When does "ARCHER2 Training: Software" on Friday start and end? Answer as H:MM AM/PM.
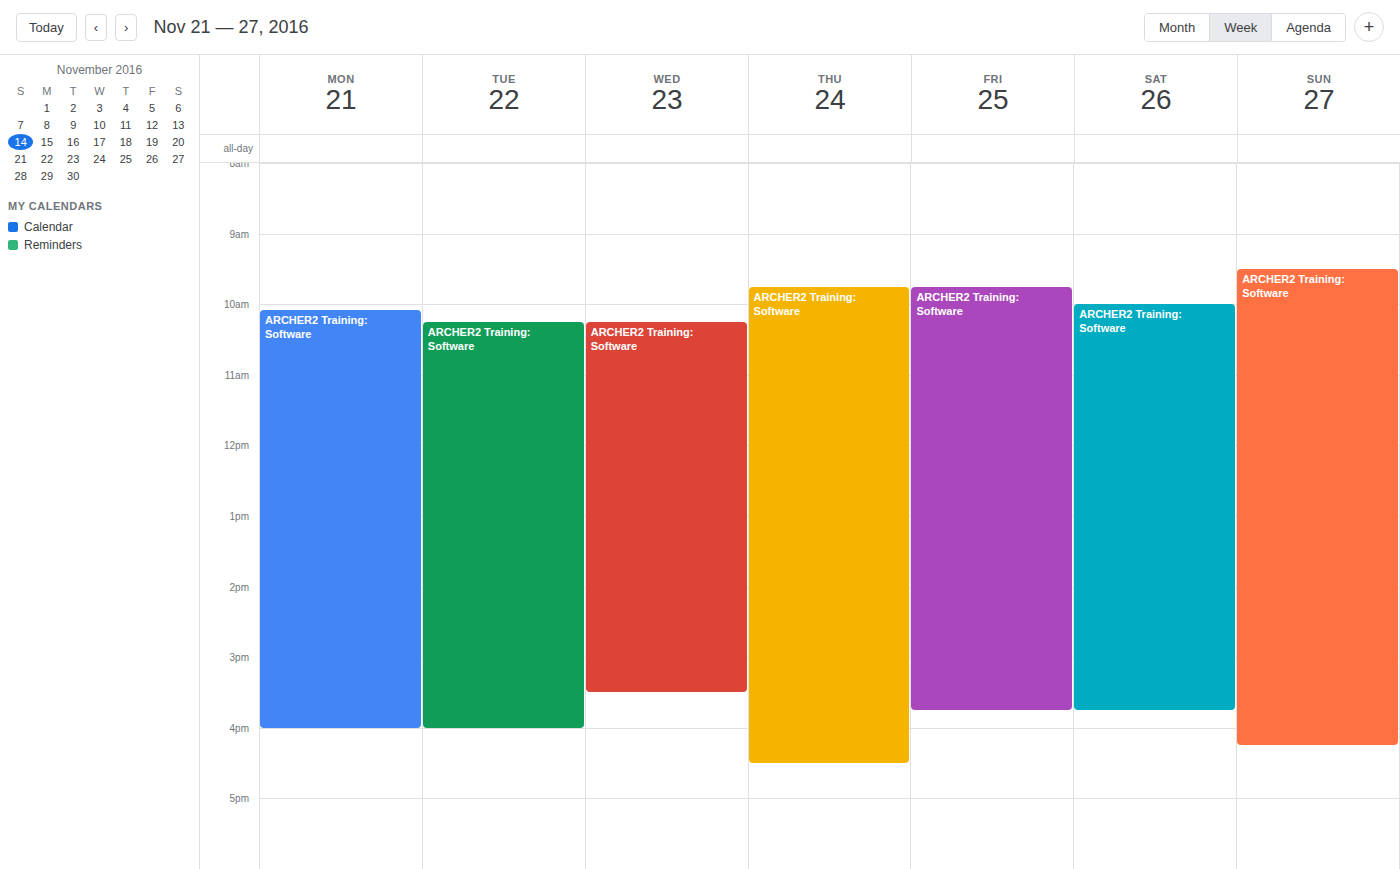
9:45 AM to 3:45 PM